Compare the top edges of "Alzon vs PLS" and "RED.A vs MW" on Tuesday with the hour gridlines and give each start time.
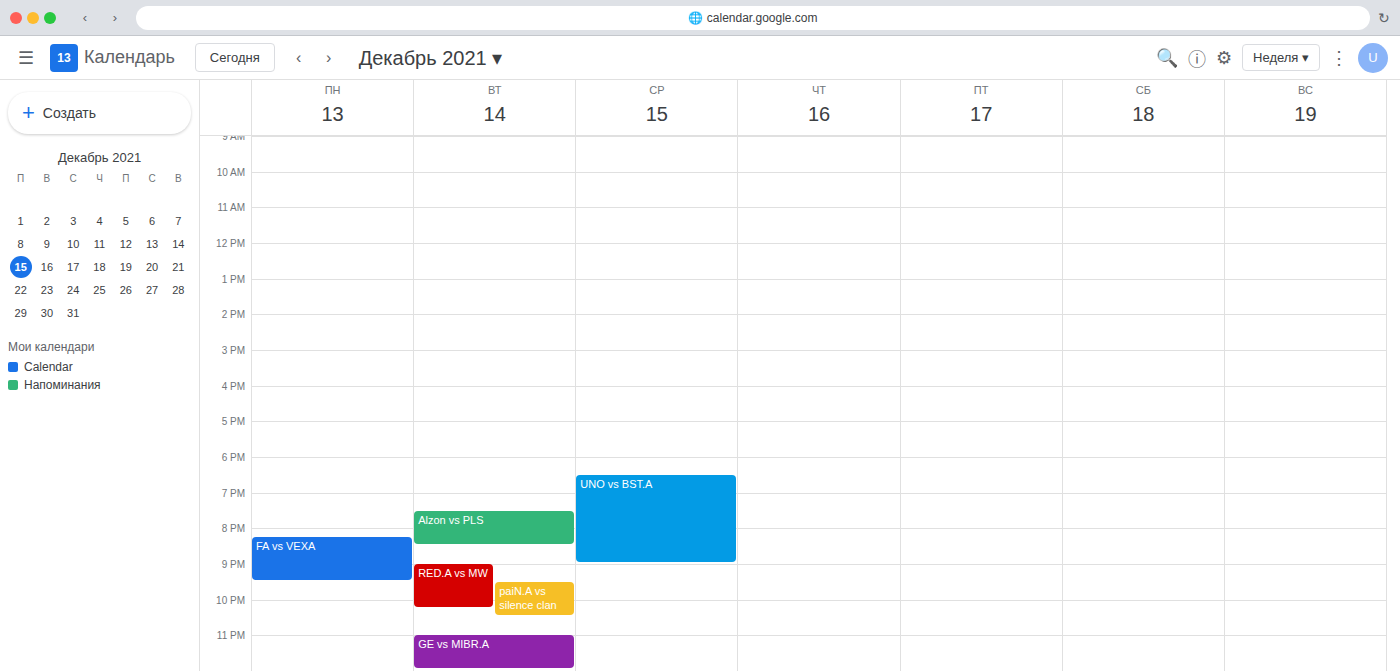
"Alzon vs PLS": 7:30 PM, halfway between the 7 PM and 8 PM lines. "RED.A vs MW": 9:00 PM, exactly on the 9 PM line.